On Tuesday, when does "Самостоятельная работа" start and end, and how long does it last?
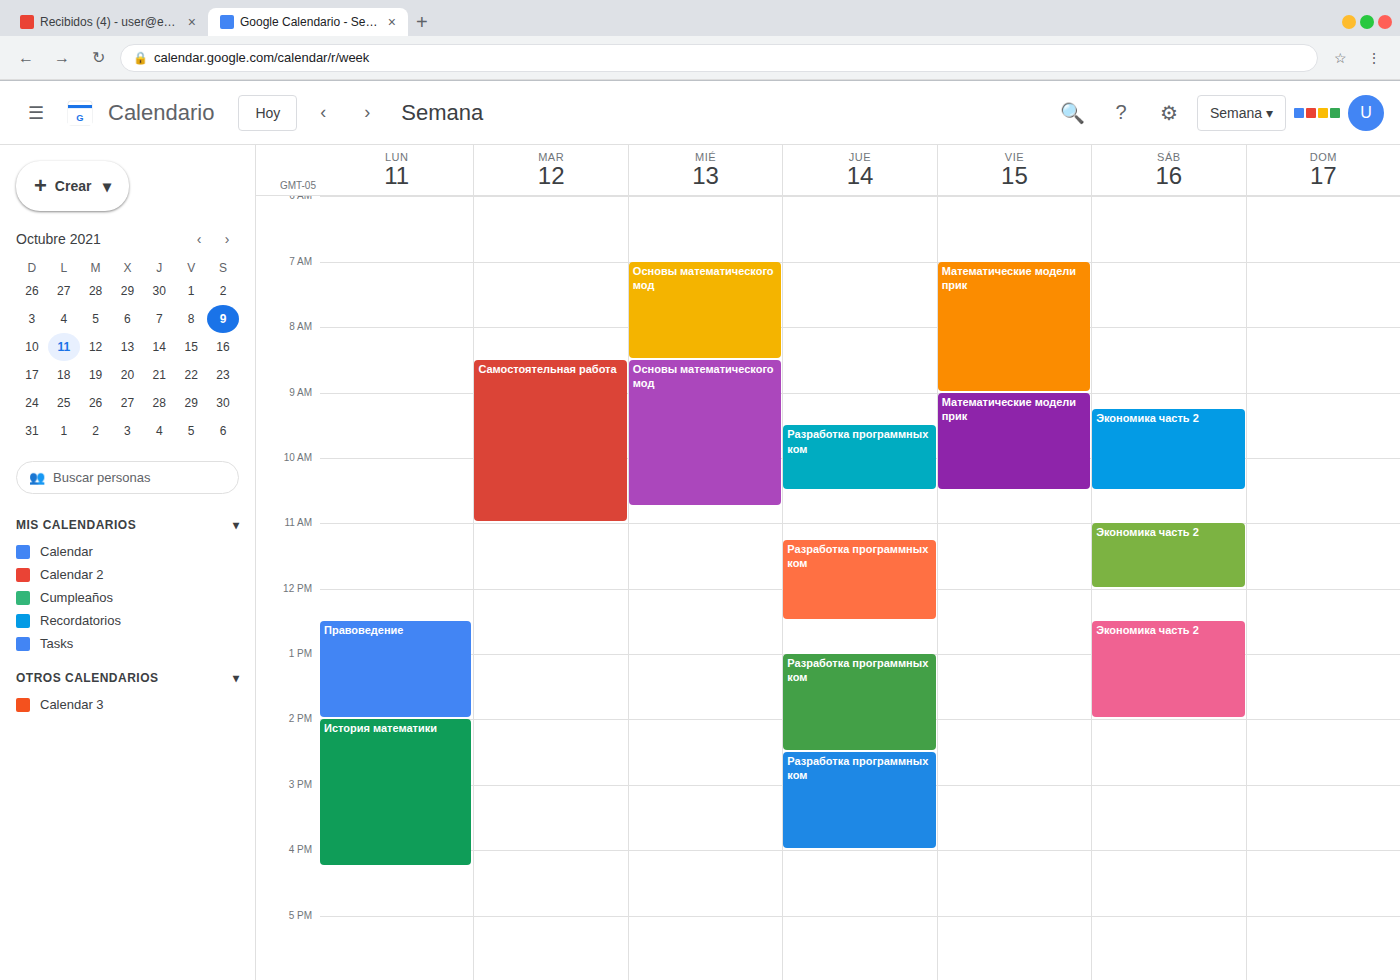
8:30 AM to 11:00 AM, 2 hours 30 minutes